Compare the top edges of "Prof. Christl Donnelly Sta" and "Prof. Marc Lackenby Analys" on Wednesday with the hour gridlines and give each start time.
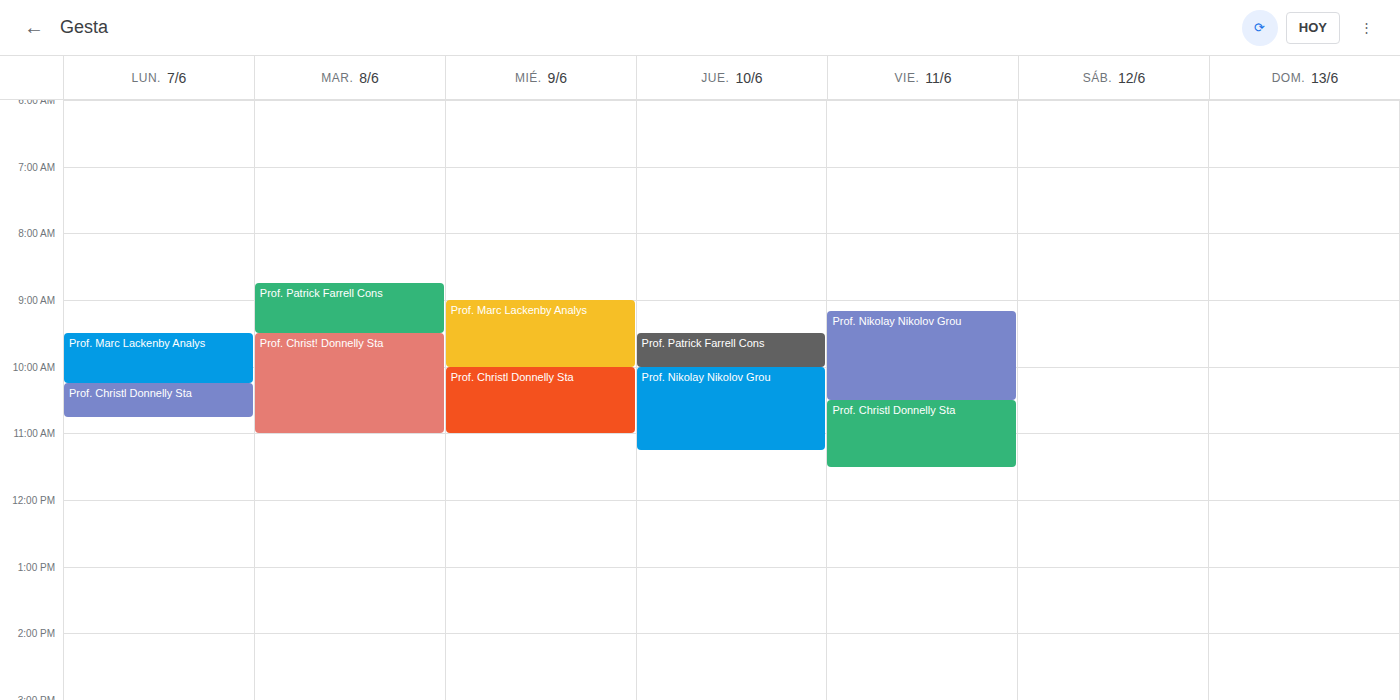
"Prof. Christl Donnelly Sta": 10:00 AM, exactly on the 10 AM line. "Prof. Marc Lackenby Analys": 9:00 AM, exactly on the 9 AM line.